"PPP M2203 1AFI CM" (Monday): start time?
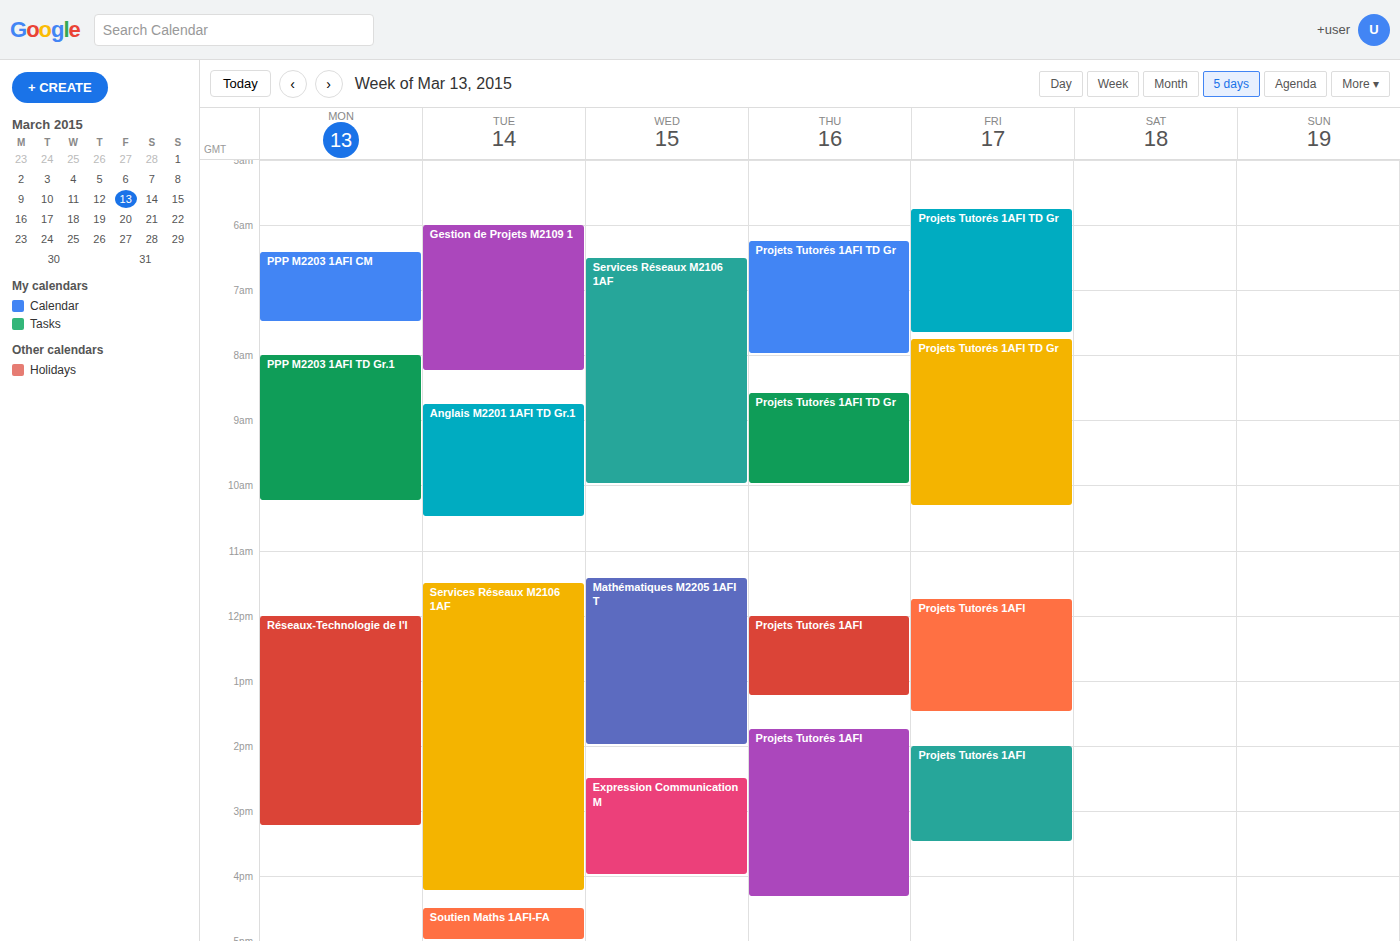
6:25 AM